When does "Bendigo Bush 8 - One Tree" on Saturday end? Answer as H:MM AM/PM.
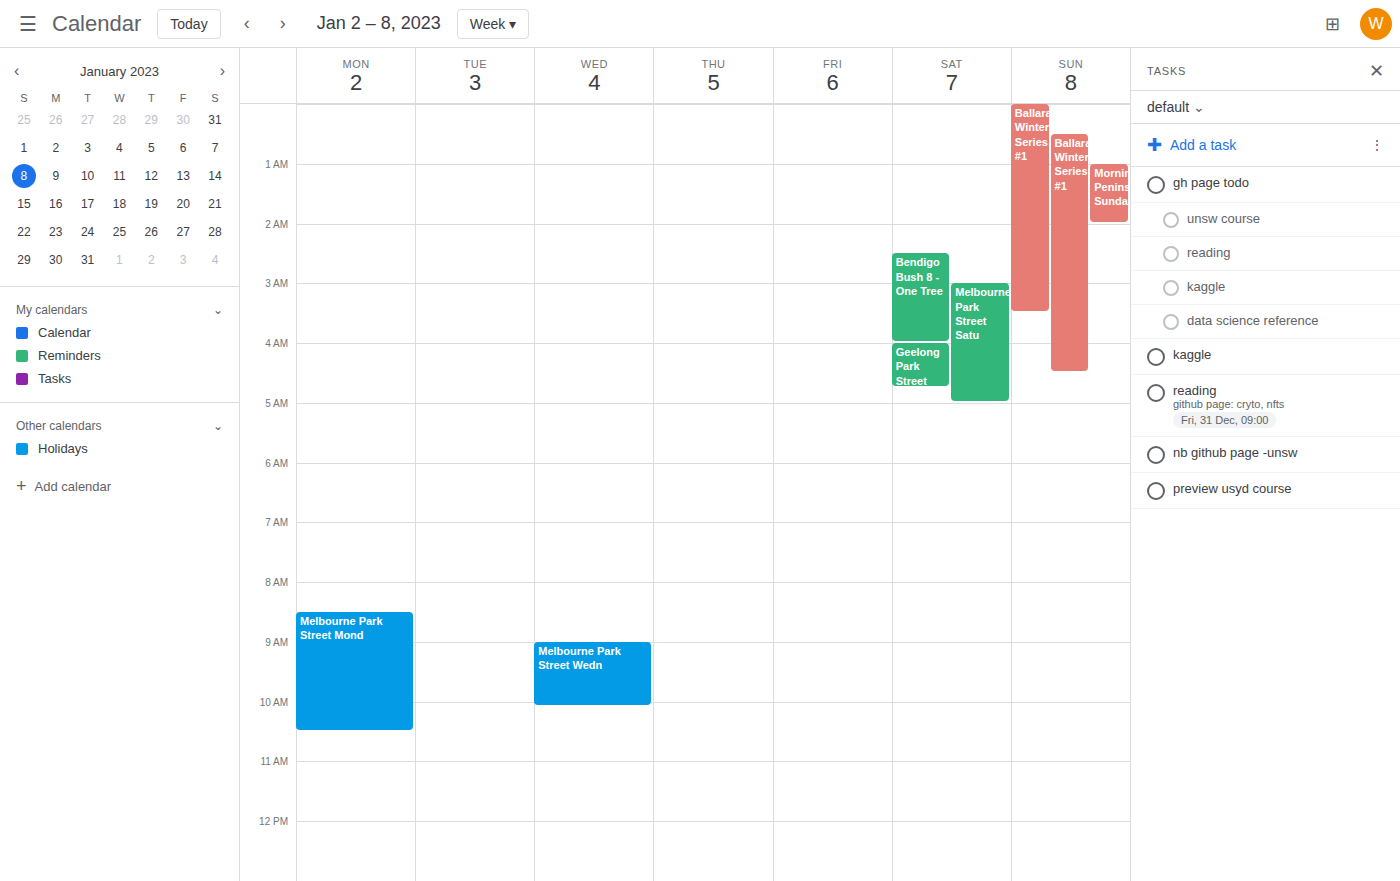
4:00 AM